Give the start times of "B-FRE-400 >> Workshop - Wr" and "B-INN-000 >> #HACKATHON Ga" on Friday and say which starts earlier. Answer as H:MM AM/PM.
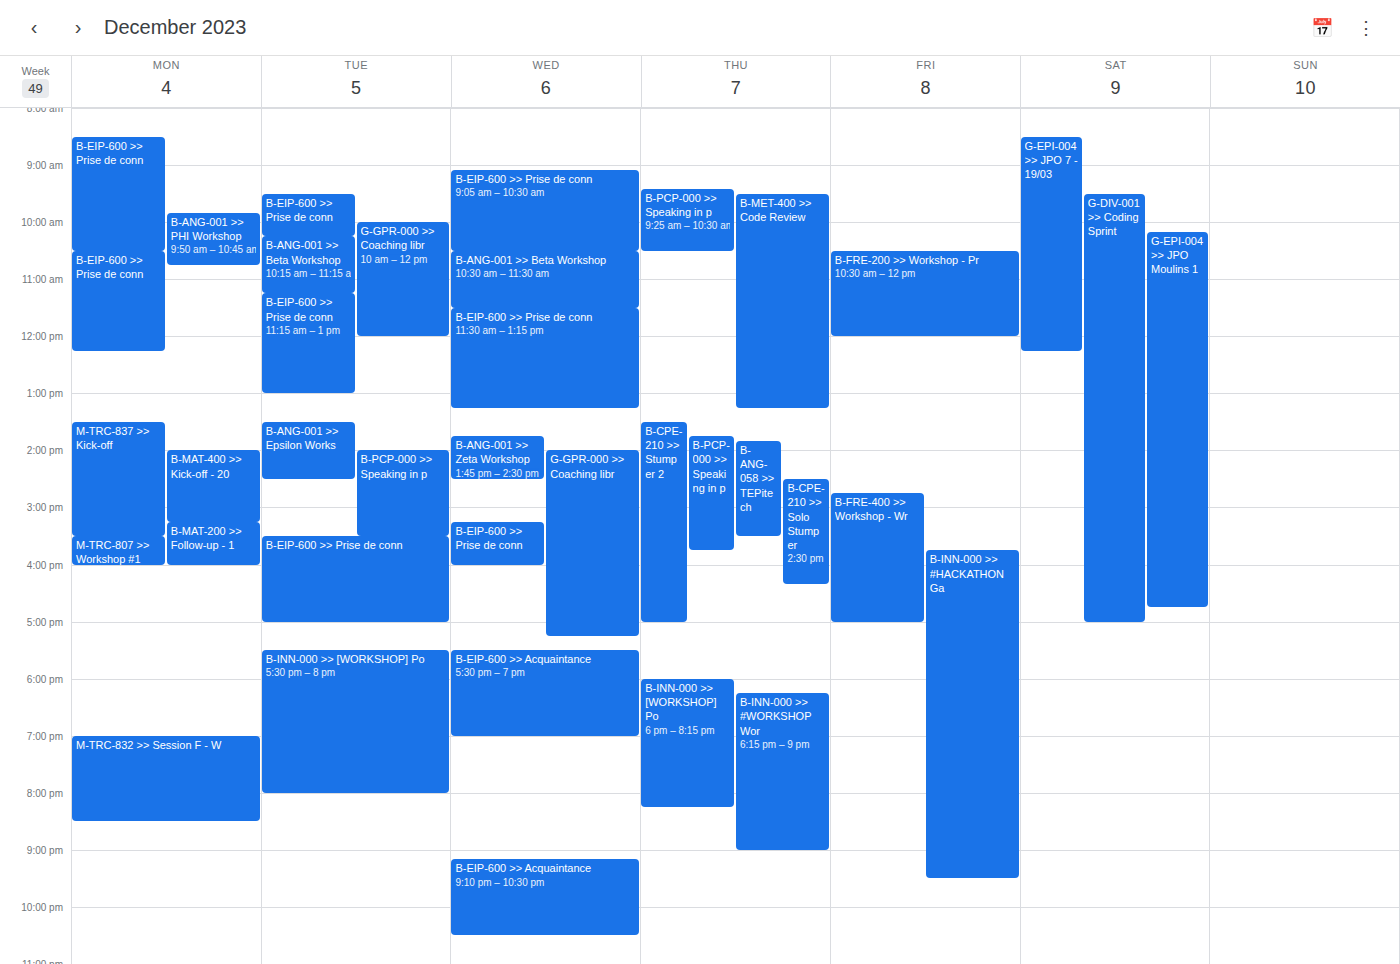
"B-FRE-400 >> Workshop - Wr" 2:45 PM; "B-INN-000 >> #HACKATHON Ga" 3:45 PM.